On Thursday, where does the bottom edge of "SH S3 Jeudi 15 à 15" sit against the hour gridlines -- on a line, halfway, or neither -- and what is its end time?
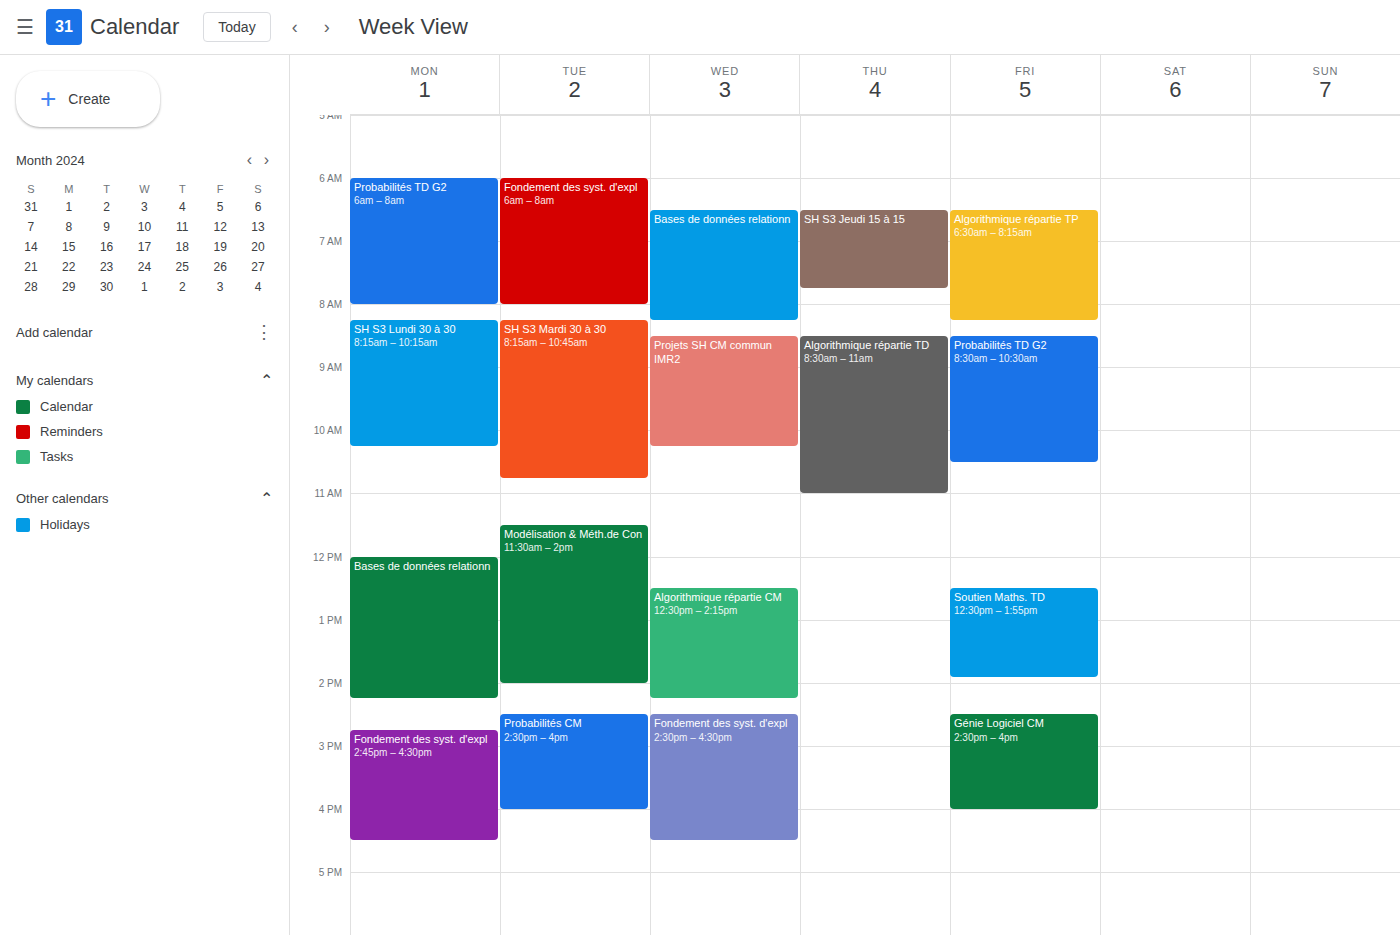
7:45 AM -- neither: three quarters of the way from the 7 AM line to the 8 AM line.